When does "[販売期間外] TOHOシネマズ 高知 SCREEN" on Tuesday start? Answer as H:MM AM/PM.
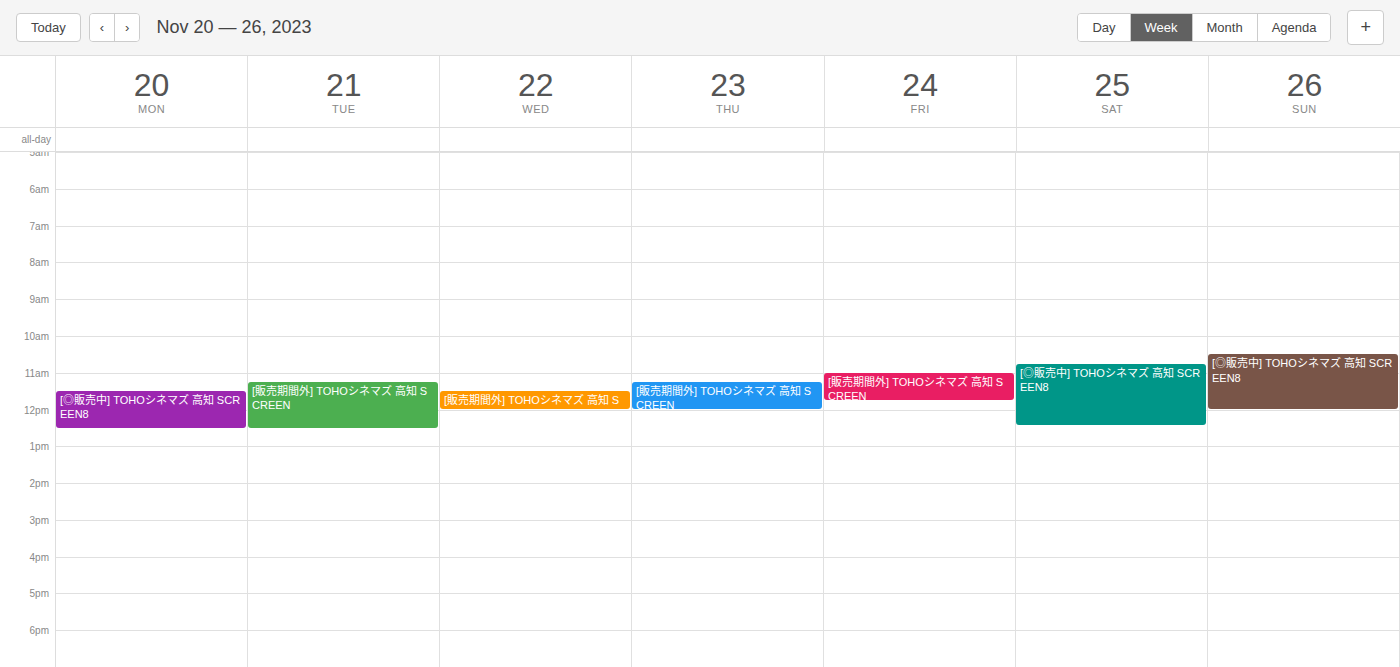
11:15 AM